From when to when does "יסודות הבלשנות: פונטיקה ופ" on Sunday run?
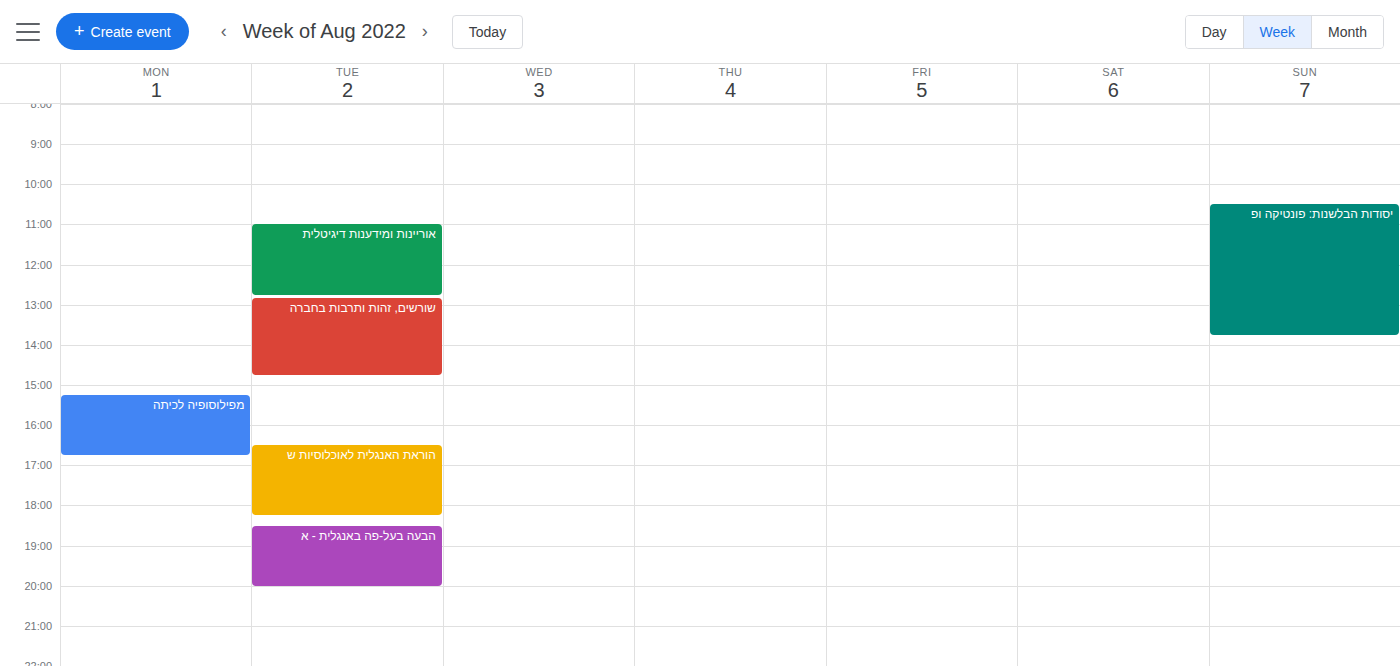
10:30 AM to 1:45 PM